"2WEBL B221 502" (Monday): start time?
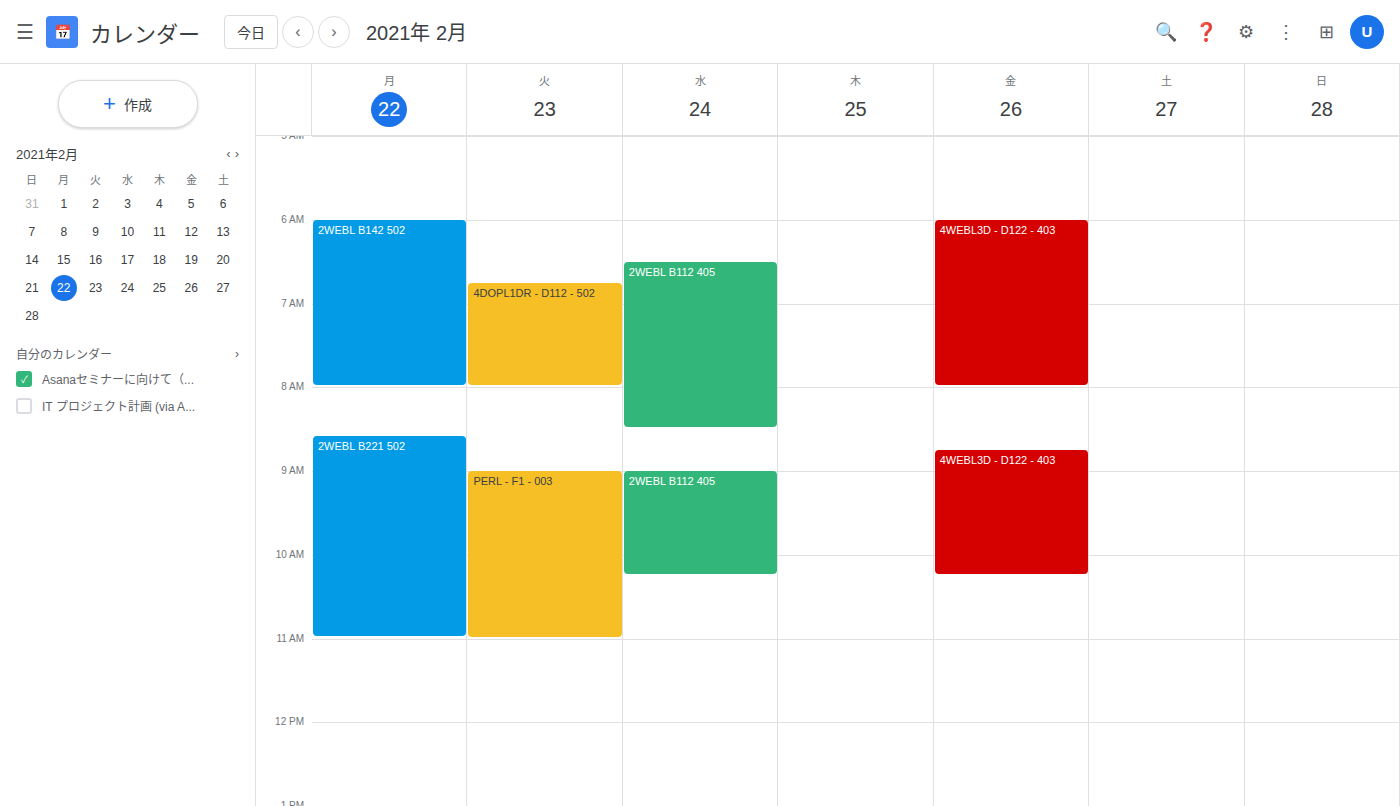
8:35 AM